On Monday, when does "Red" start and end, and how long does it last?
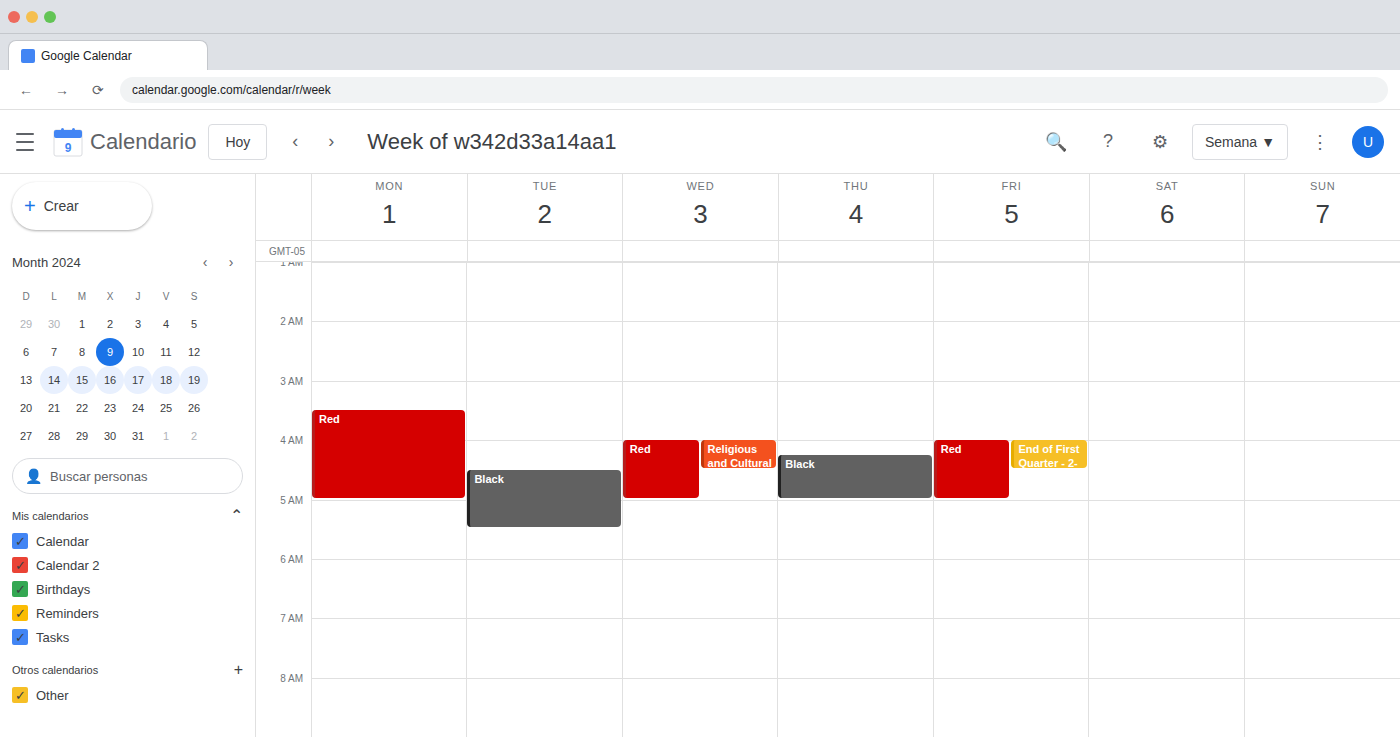
3:30 AM to 5:00 AM, 1 hour 30 minutes